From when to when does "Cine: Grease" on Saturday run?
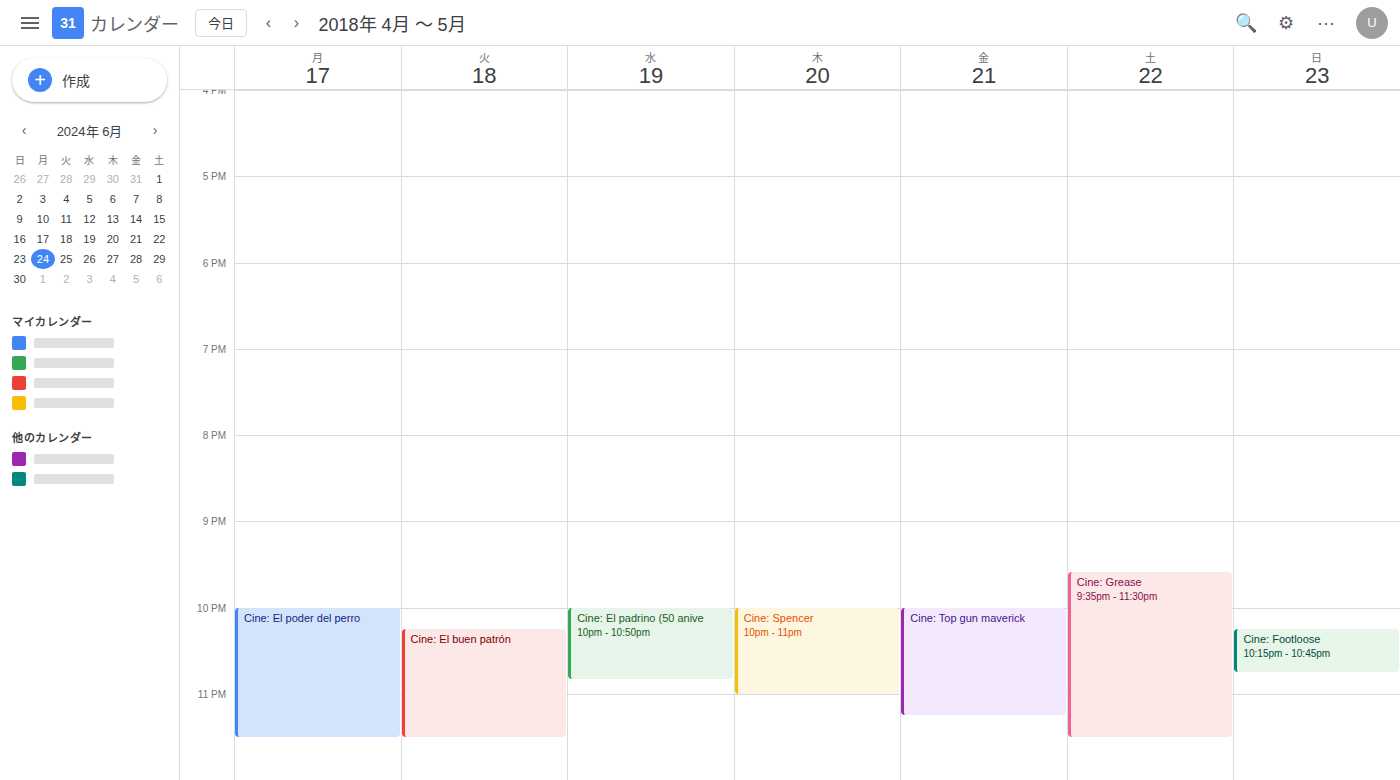
9:35 PM to 11:30 PM